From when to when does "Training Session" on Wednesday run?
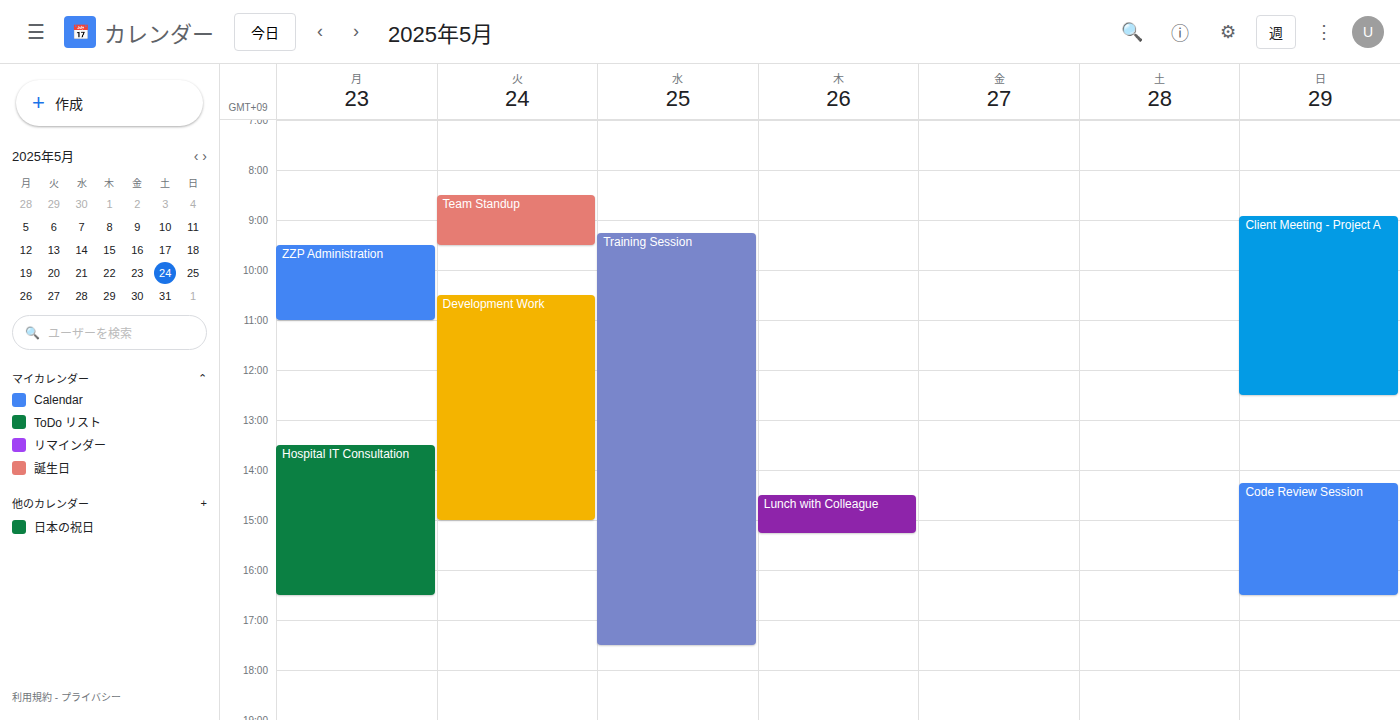
9:15 AM to 5:30 PM